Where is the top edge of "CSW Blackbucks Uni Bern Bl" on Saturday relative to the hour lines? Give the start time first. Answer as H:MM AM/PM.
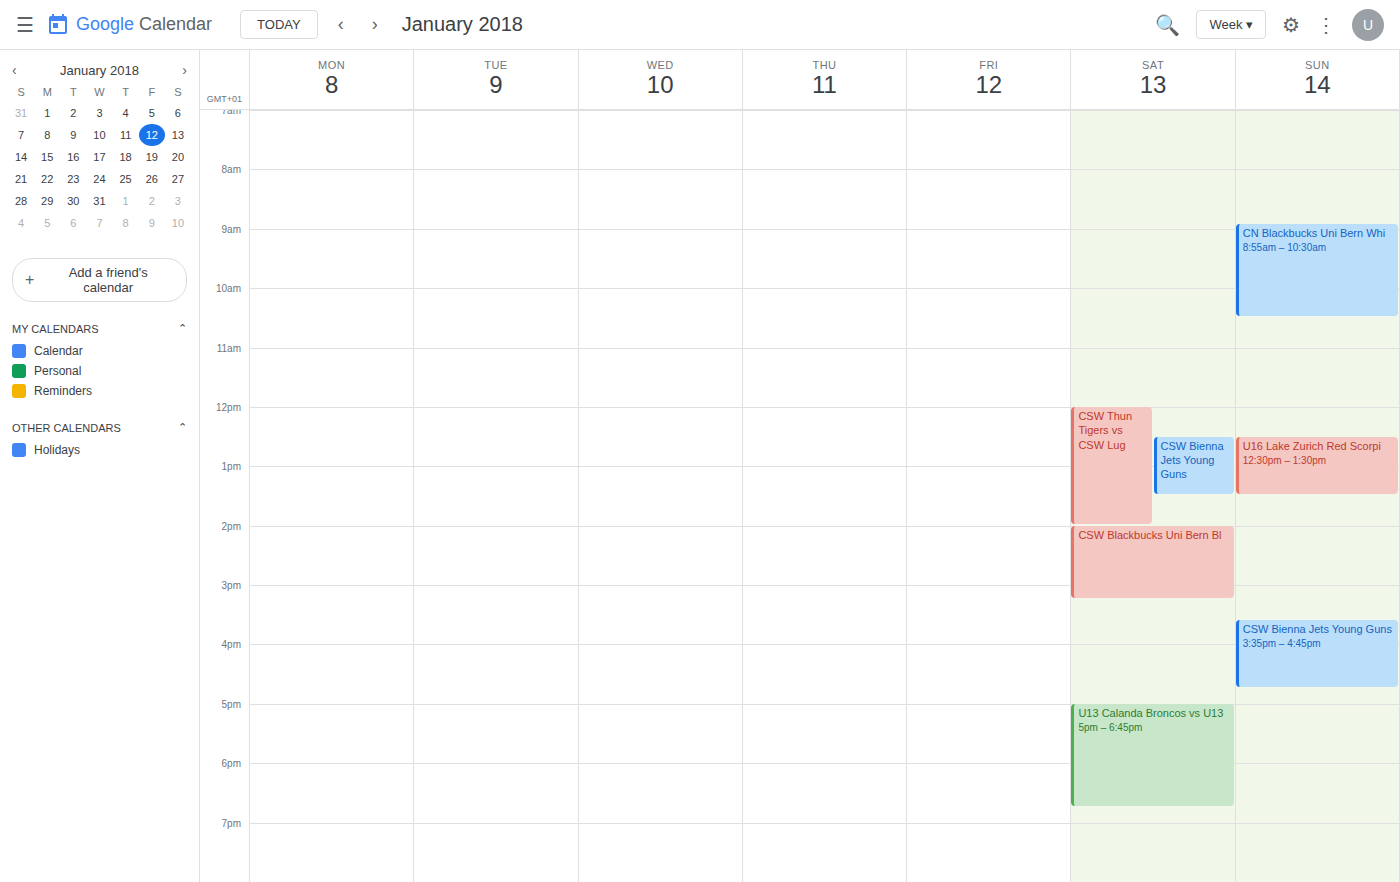
2:00 PM -- exactly on the 2 PM line.